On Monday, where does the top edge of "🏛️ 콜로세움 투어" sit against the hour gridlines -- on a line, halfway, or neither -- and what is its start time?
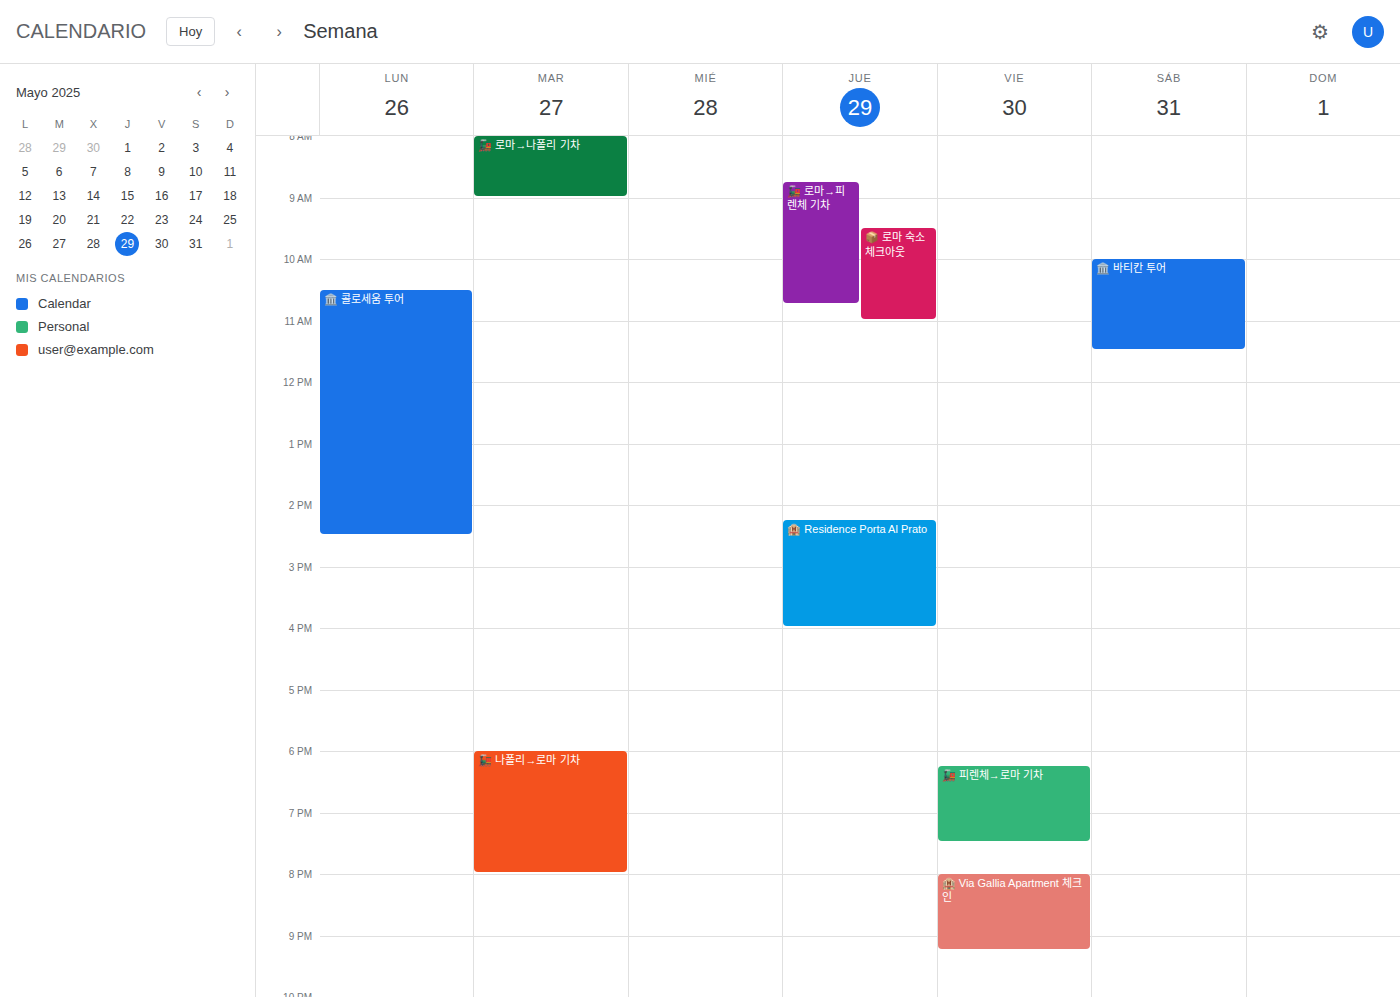
10:30 AM -- halfway between the 10 AM and 11 AM lines.